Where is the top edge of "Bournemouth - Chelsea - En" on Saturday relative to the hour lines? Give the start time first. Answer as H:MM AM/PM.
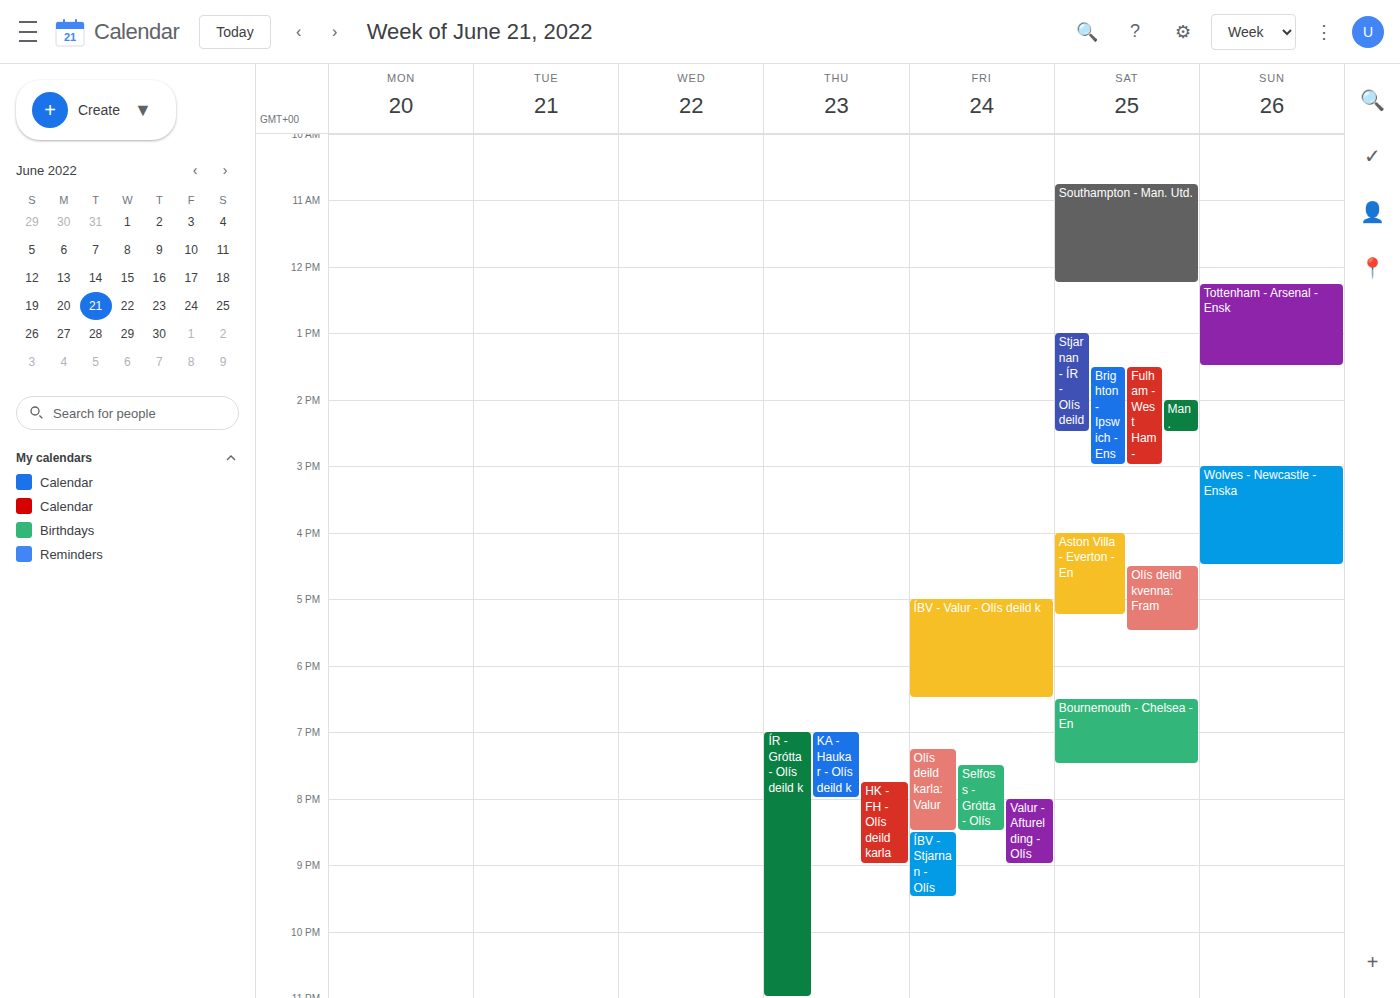
6:30 PM -- halfway between the 6 PM and 7 PM lines.